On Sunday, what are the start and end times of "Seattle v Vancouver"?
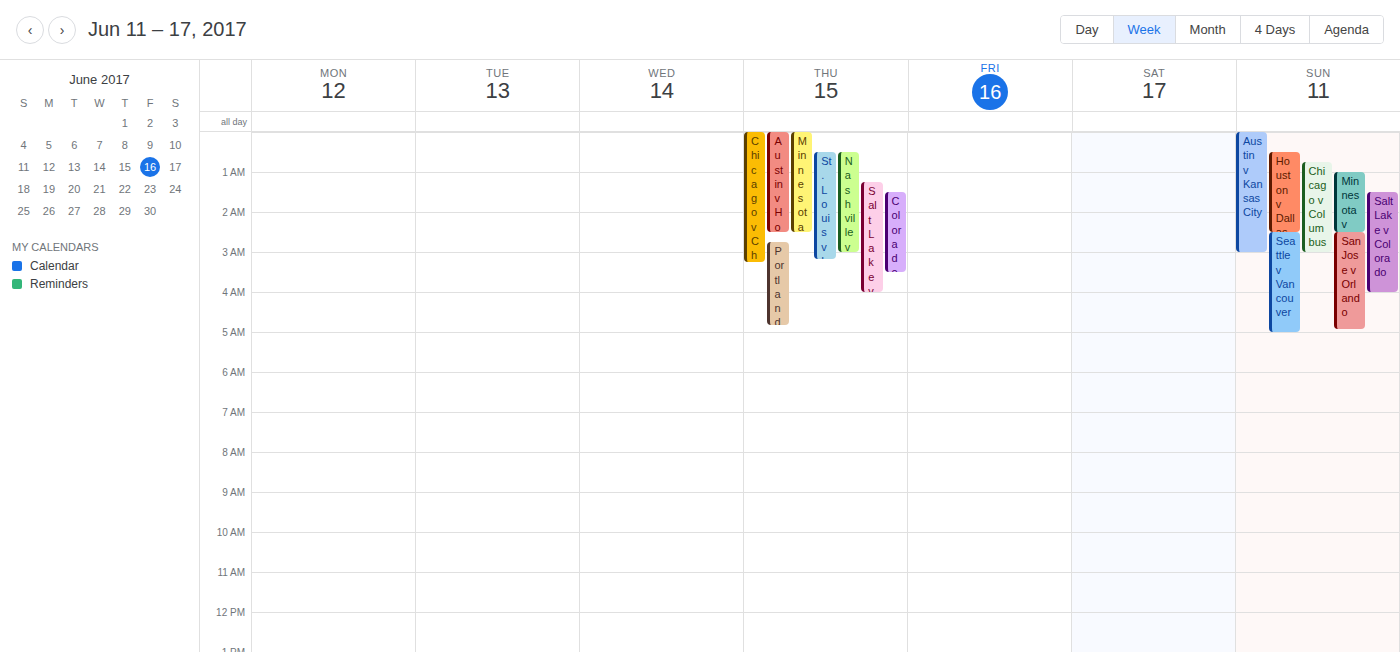
2:30 AM to 5:00 AM